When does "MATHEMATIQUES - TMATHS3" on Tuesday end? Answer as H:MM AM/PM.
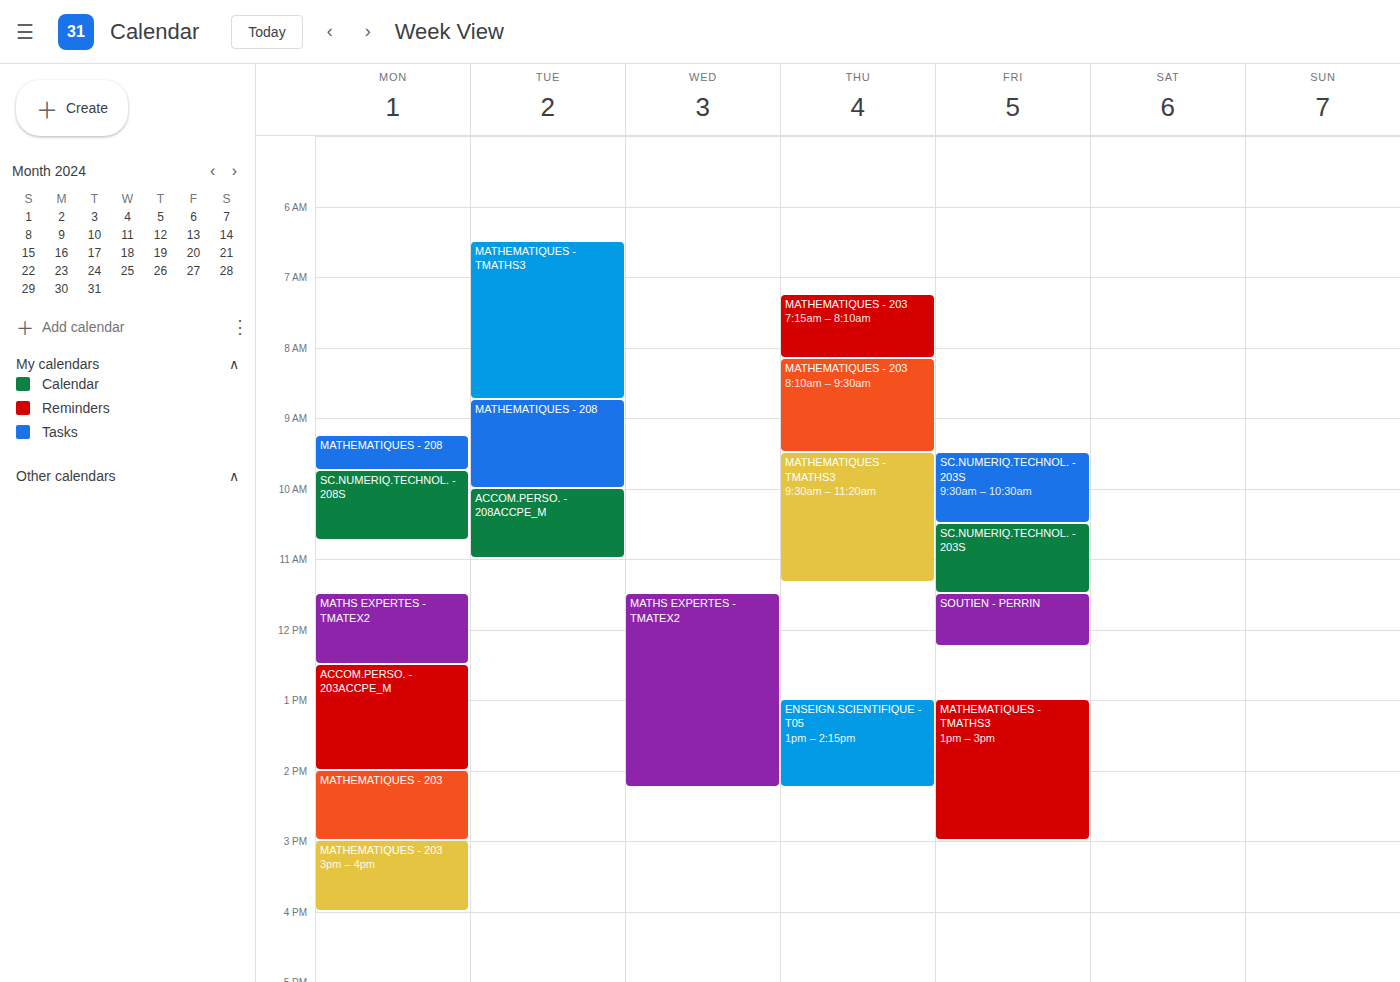
8:45 AM